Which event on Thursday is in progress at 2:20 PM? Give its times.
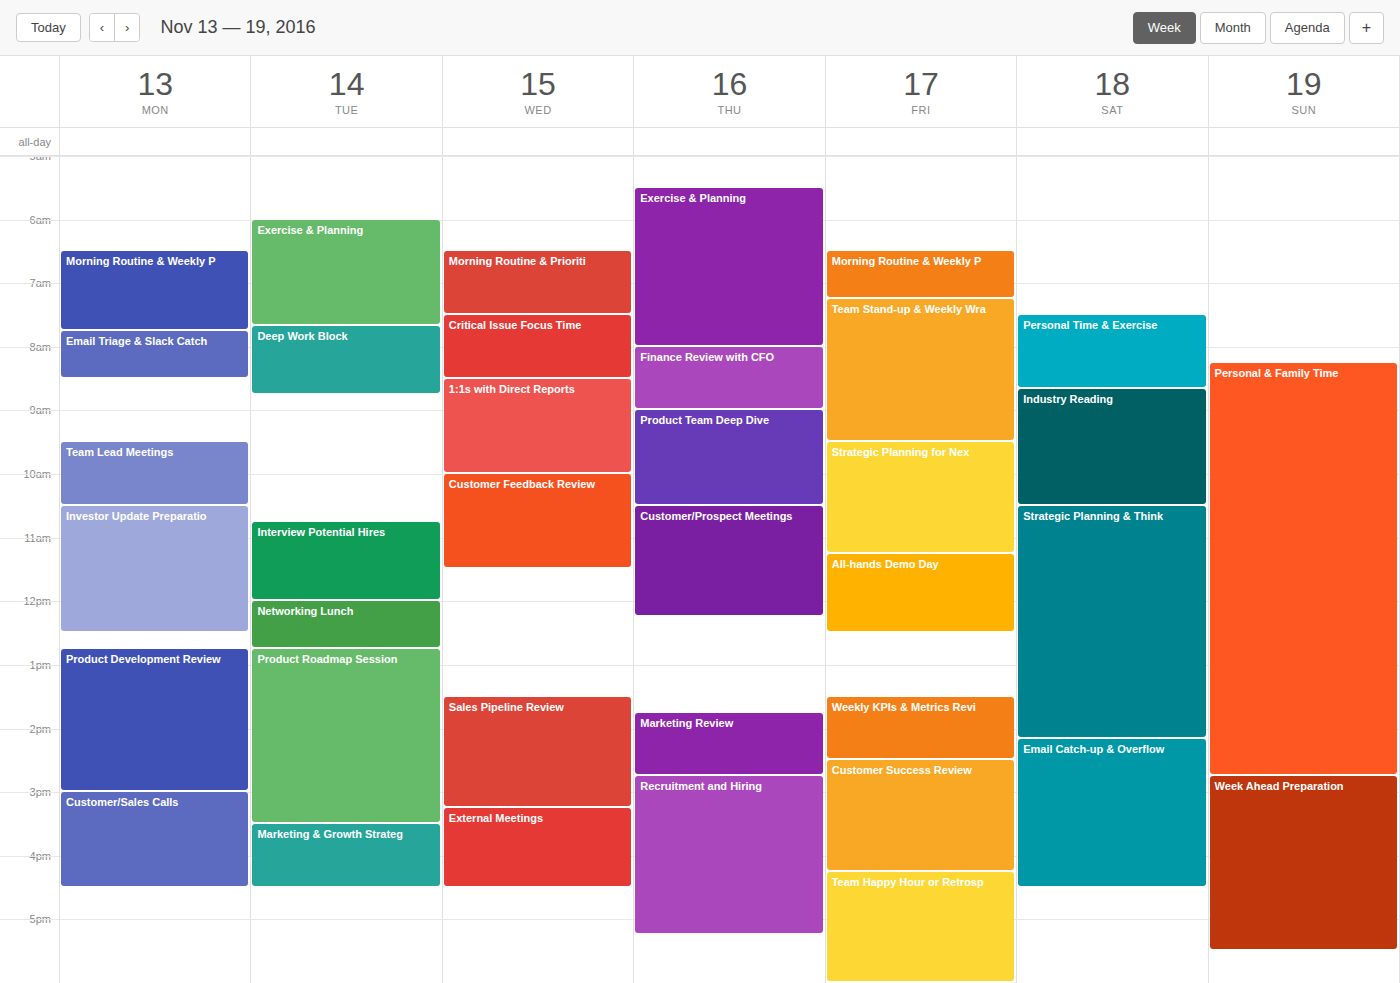
"Marketing Review", 1:45 PM to 2:45 PM